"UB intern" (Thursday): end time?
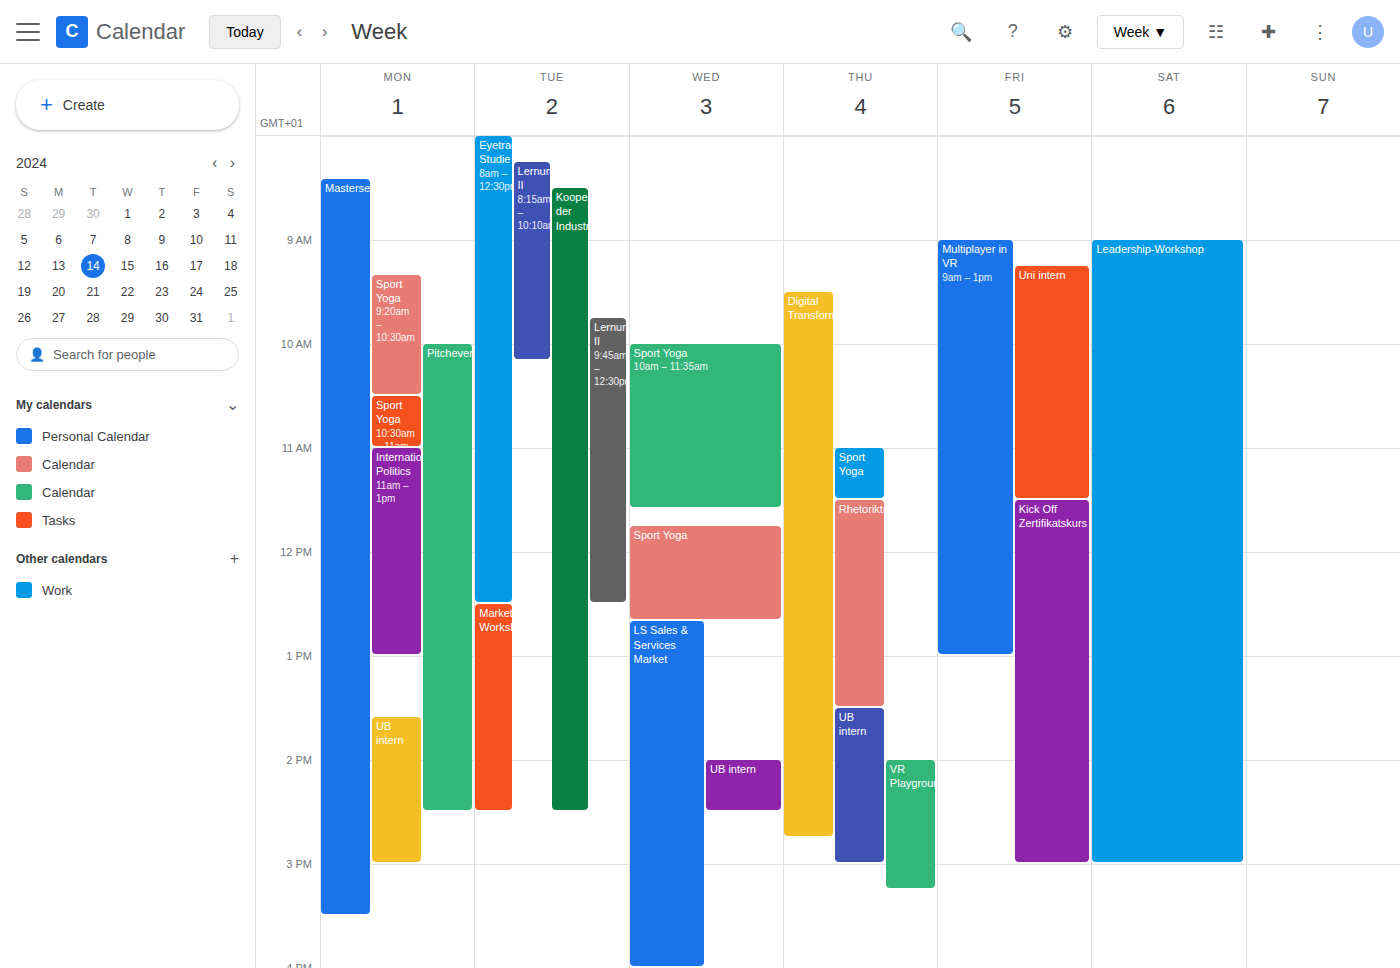
15:00